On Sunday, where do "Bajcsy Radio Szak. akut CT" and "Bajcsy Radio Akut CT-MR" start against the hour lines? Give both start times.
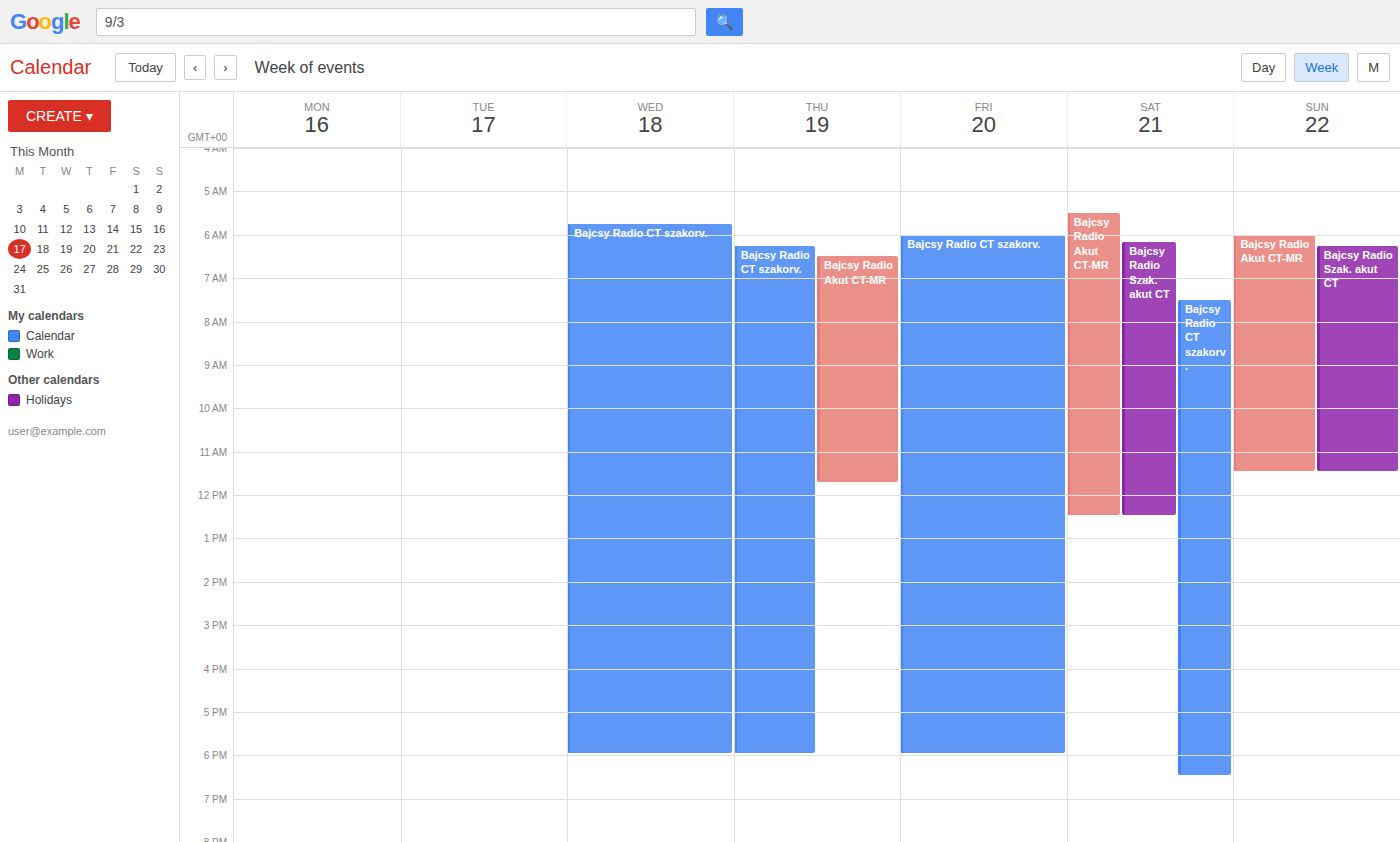
"Bajcsy Radio Szak. akut CT": 6:15 AM, neither: a quarter of the way from the 6 AM line to the 7 AM line. "Bajcsy Radio Akut CT-MR": 6:00 AM, exactly on the 6 AM line.